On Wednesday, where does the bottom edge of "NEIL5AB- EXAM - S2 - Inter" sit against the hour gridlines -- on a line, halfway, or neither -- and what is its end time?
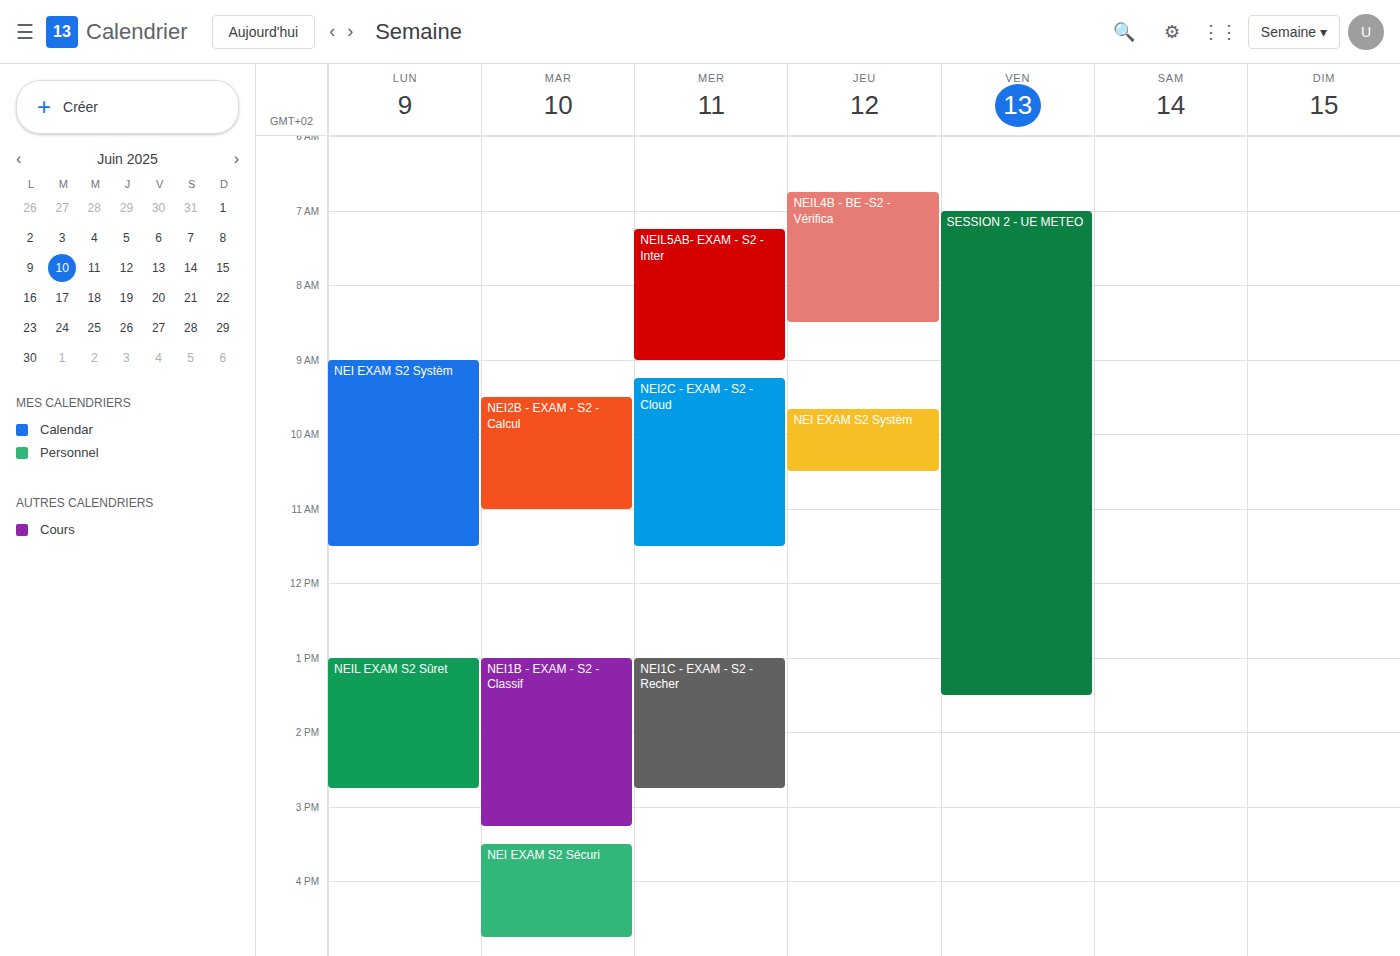
9:00 AM -- exactly on the 9 AM line.